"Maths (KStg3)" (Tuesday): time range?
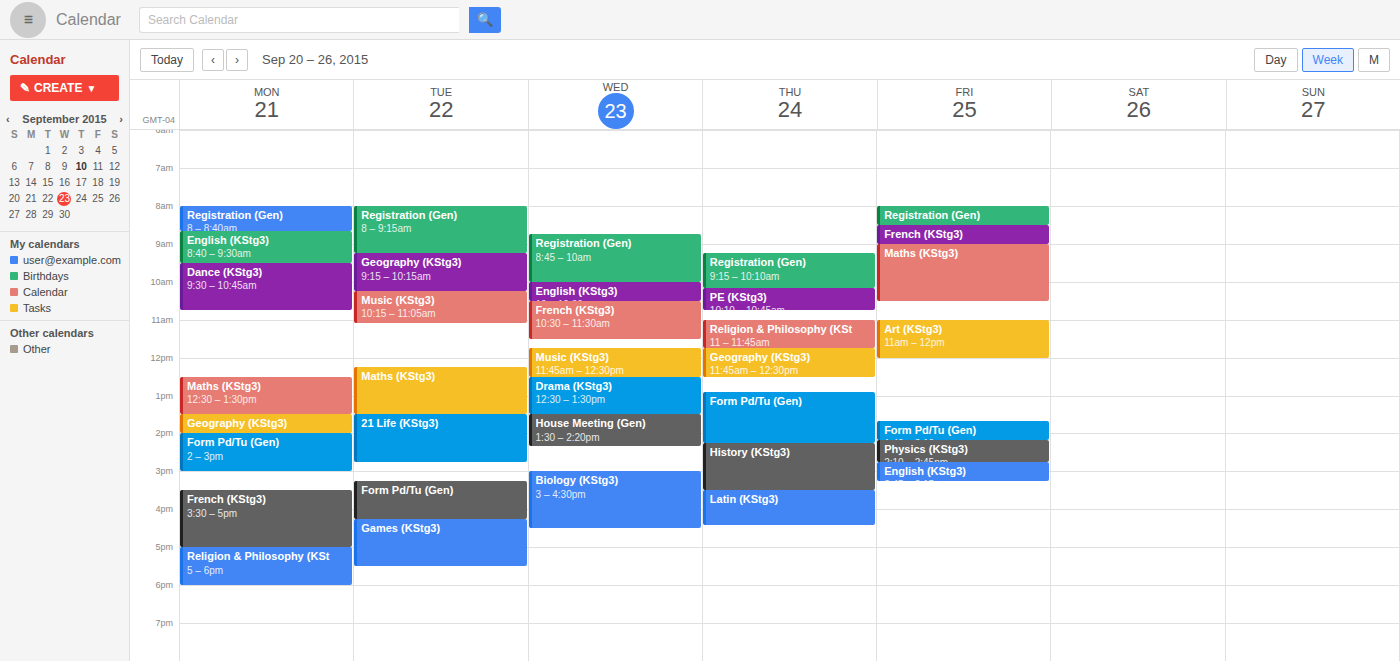
12:15 PM to 1:30 PM